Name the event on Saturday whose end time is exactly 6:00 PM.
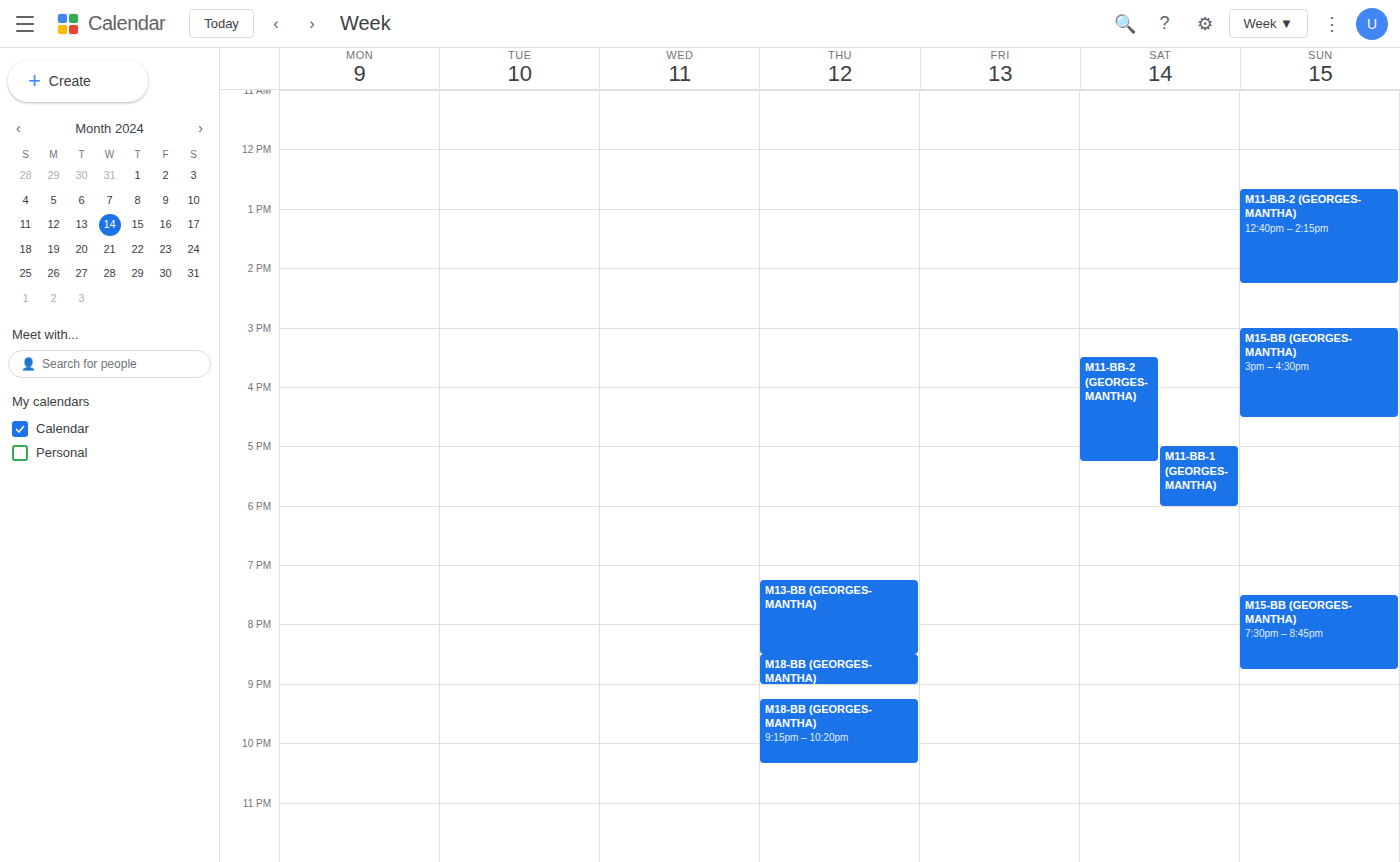
"M11-BB-1 (GEORGES-MANTHA)"